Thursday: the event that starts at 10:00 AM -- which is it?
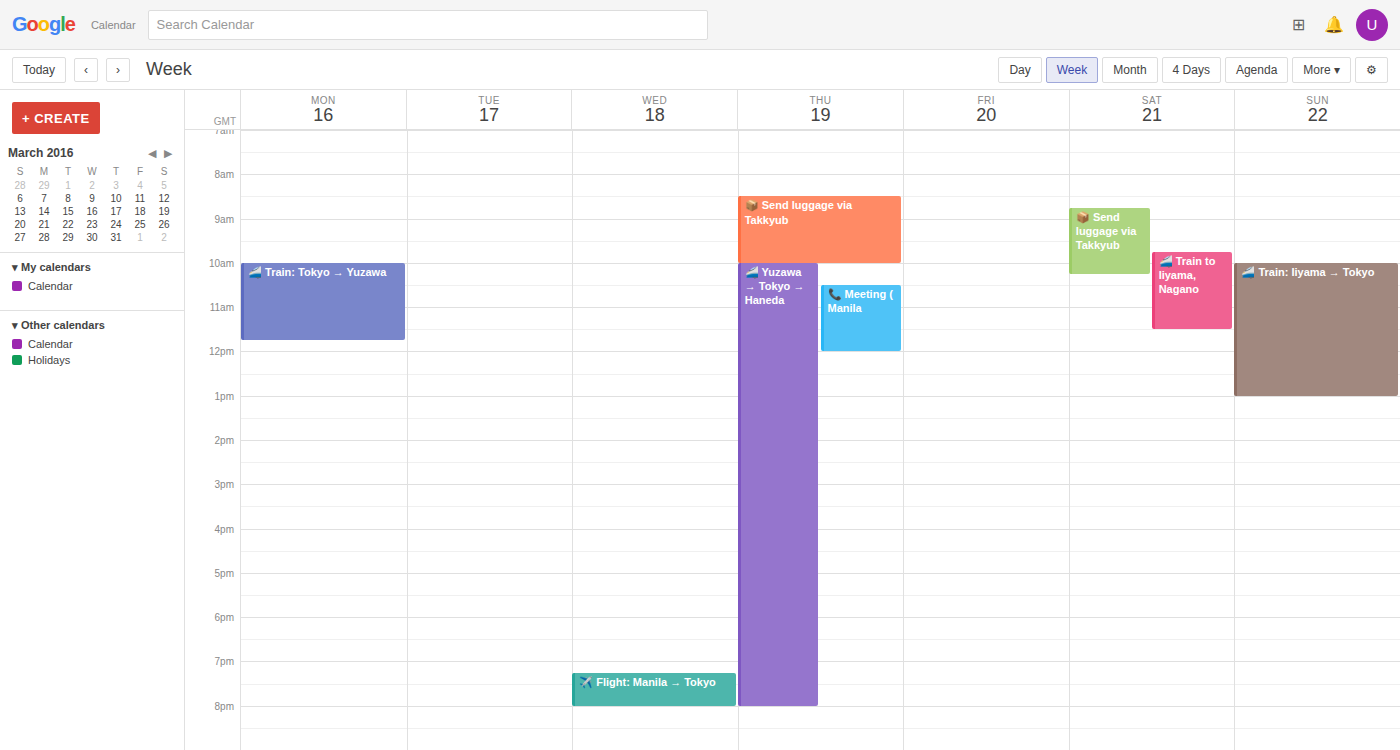
"🚄 Yuzawa → Tokyo → Haneda"